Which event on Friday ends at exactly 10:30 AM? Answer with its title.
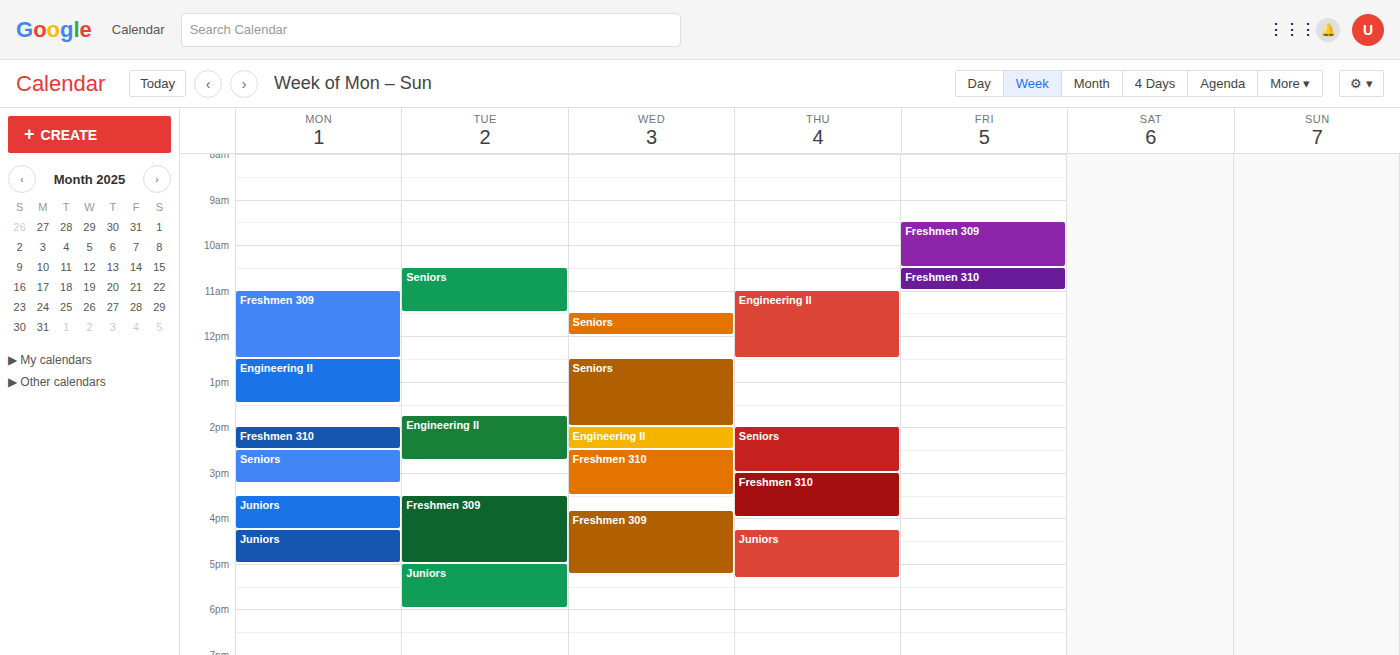
"Freshmen 309"